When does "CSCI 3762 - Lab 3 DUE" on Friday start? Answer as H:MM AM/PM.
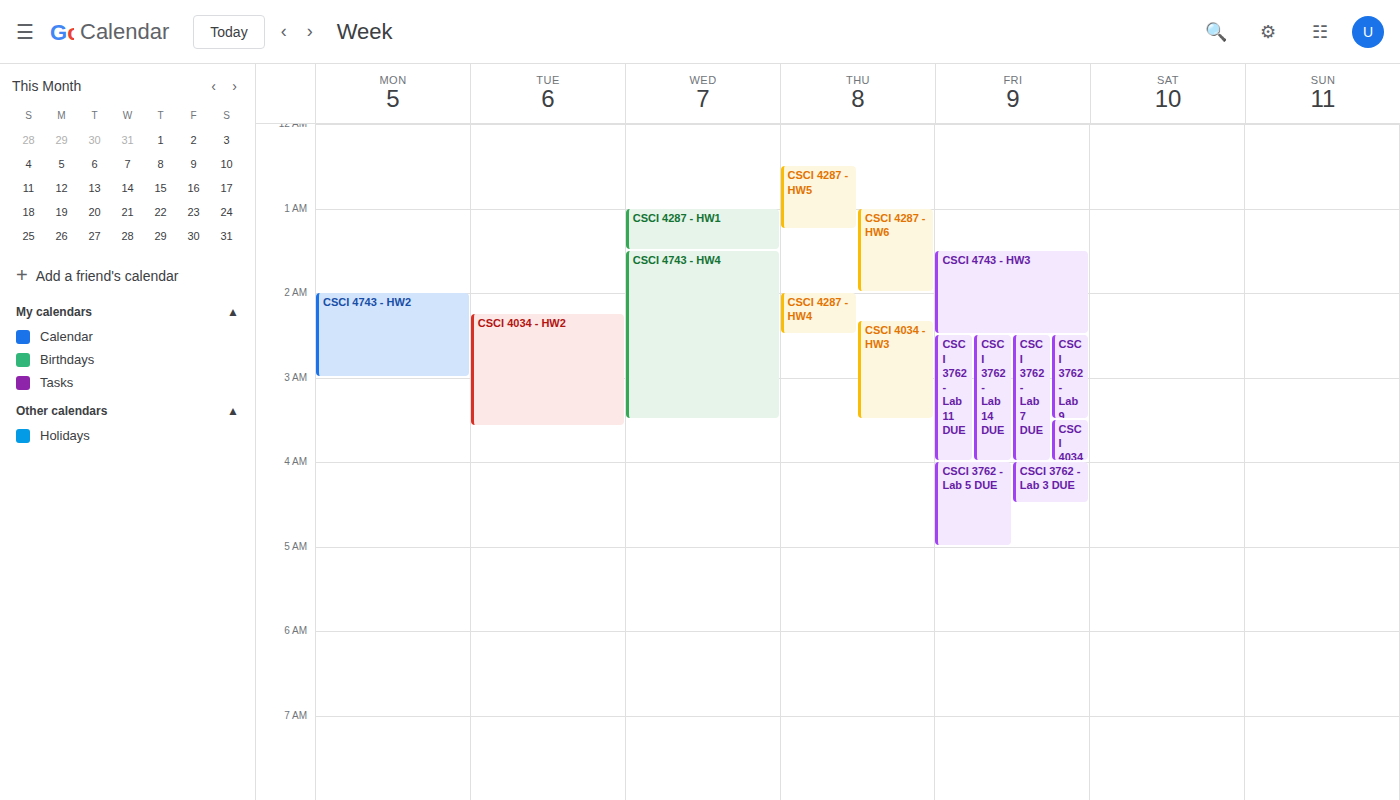
4:00 AM